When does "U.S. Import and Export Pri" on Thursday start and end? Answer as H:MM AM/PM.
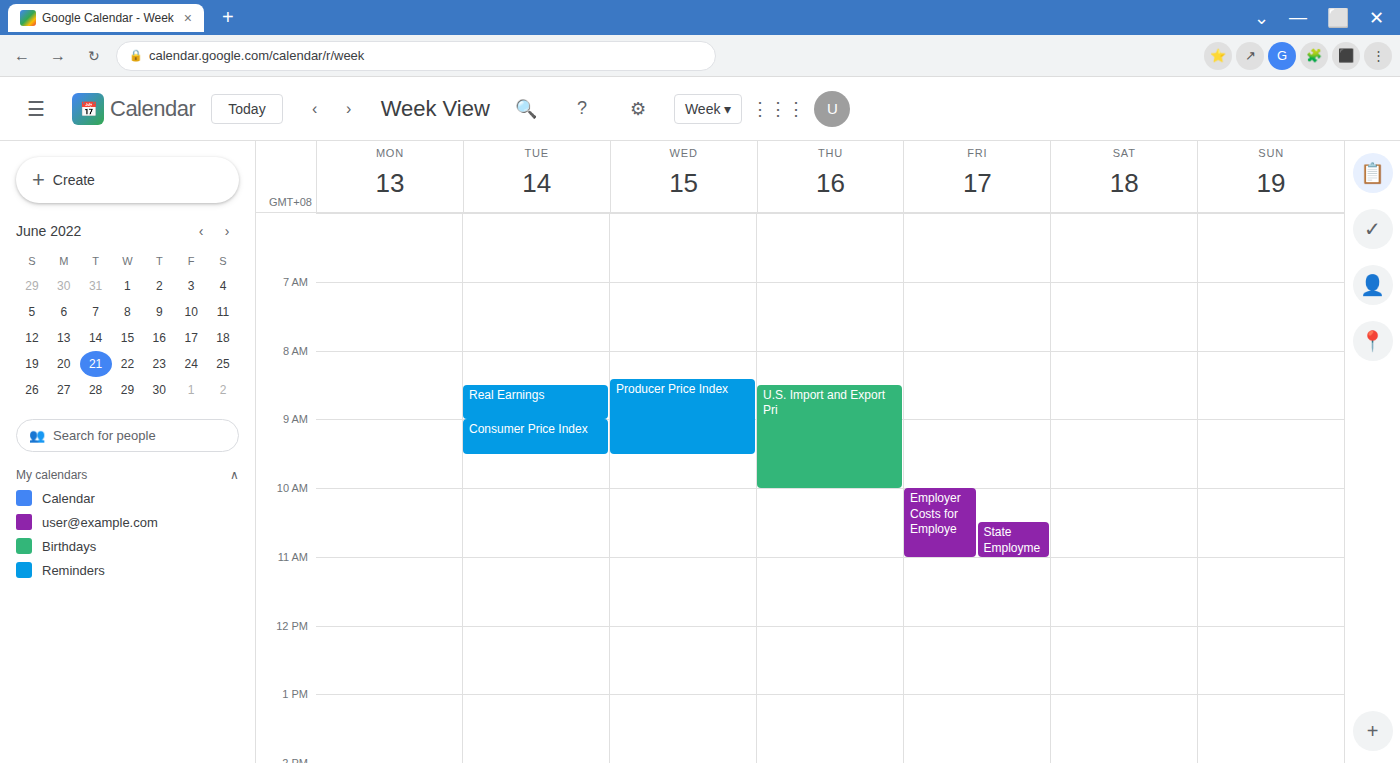
8:30 AM to 10:00 AM